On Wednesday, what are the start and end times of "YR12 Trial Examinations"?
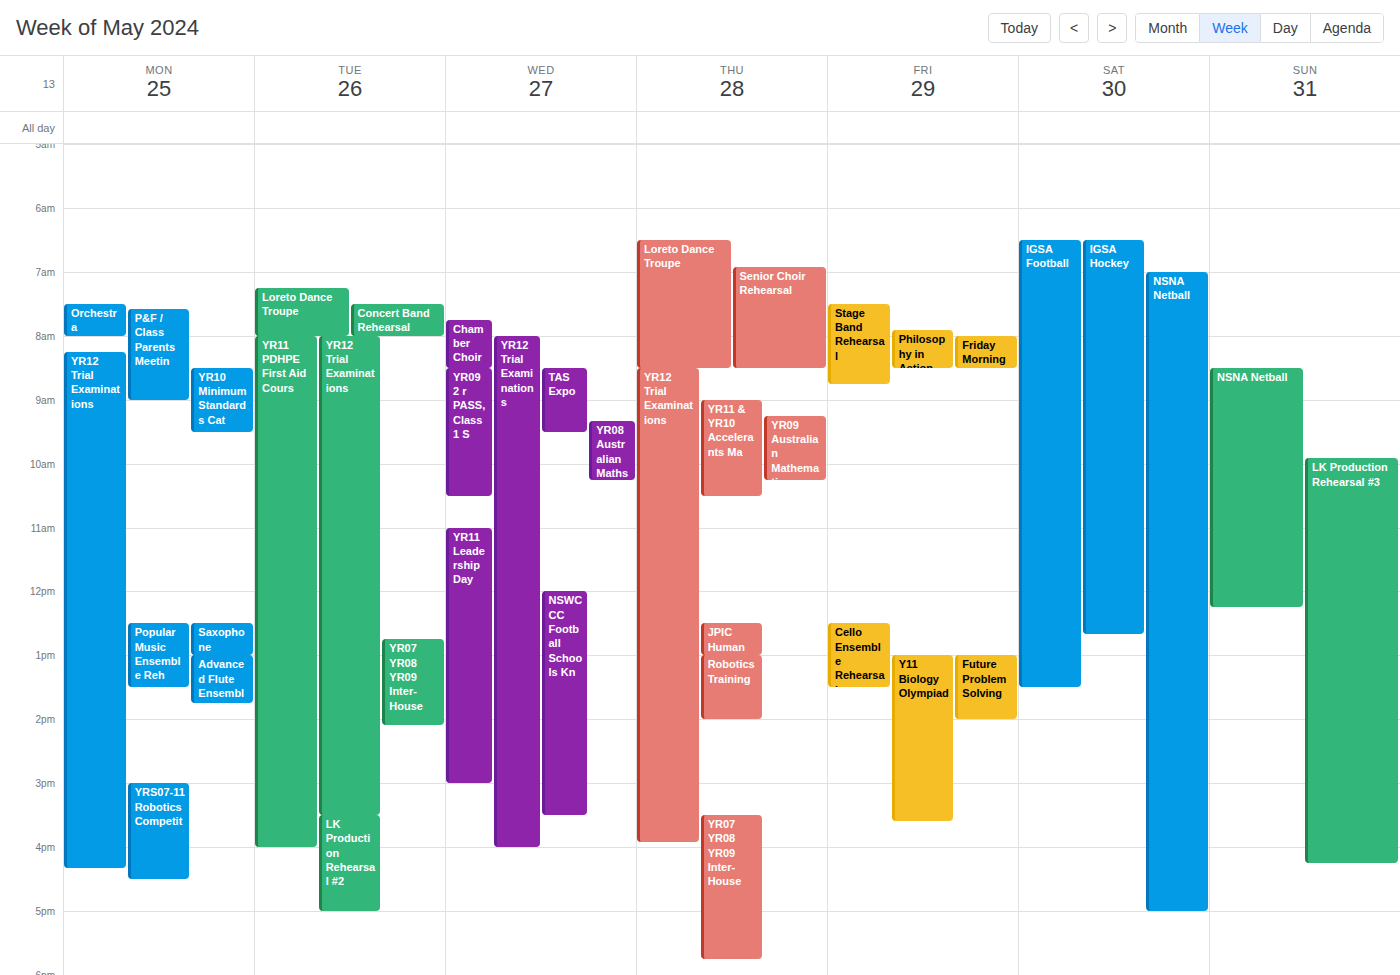
8:00 AM to 4:00 PM